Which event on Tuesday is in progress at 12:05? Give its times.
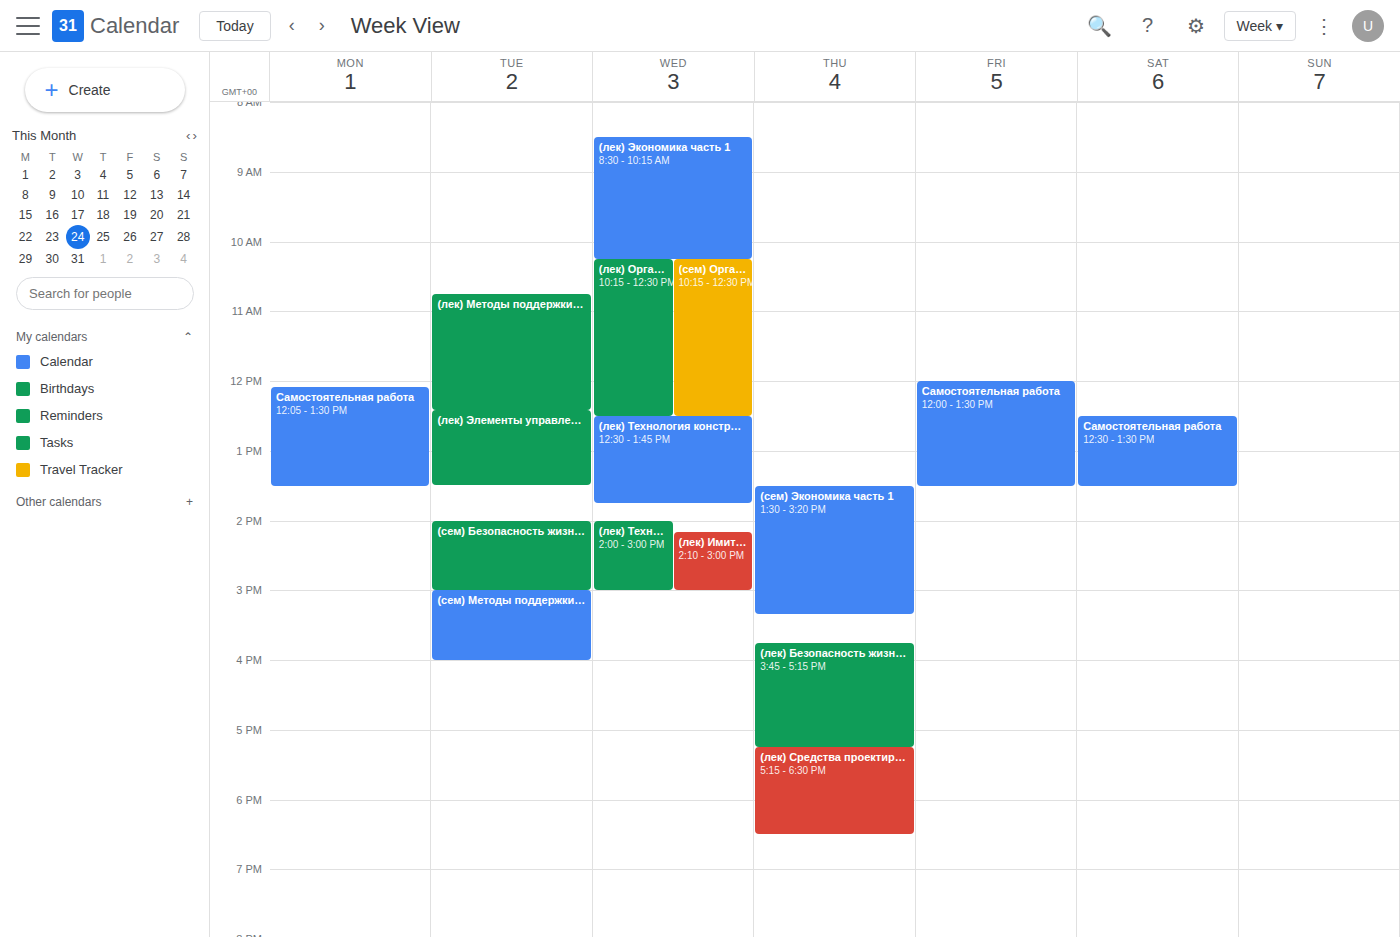
"(лек) Методы поддержки при", 10:45 to 12:25